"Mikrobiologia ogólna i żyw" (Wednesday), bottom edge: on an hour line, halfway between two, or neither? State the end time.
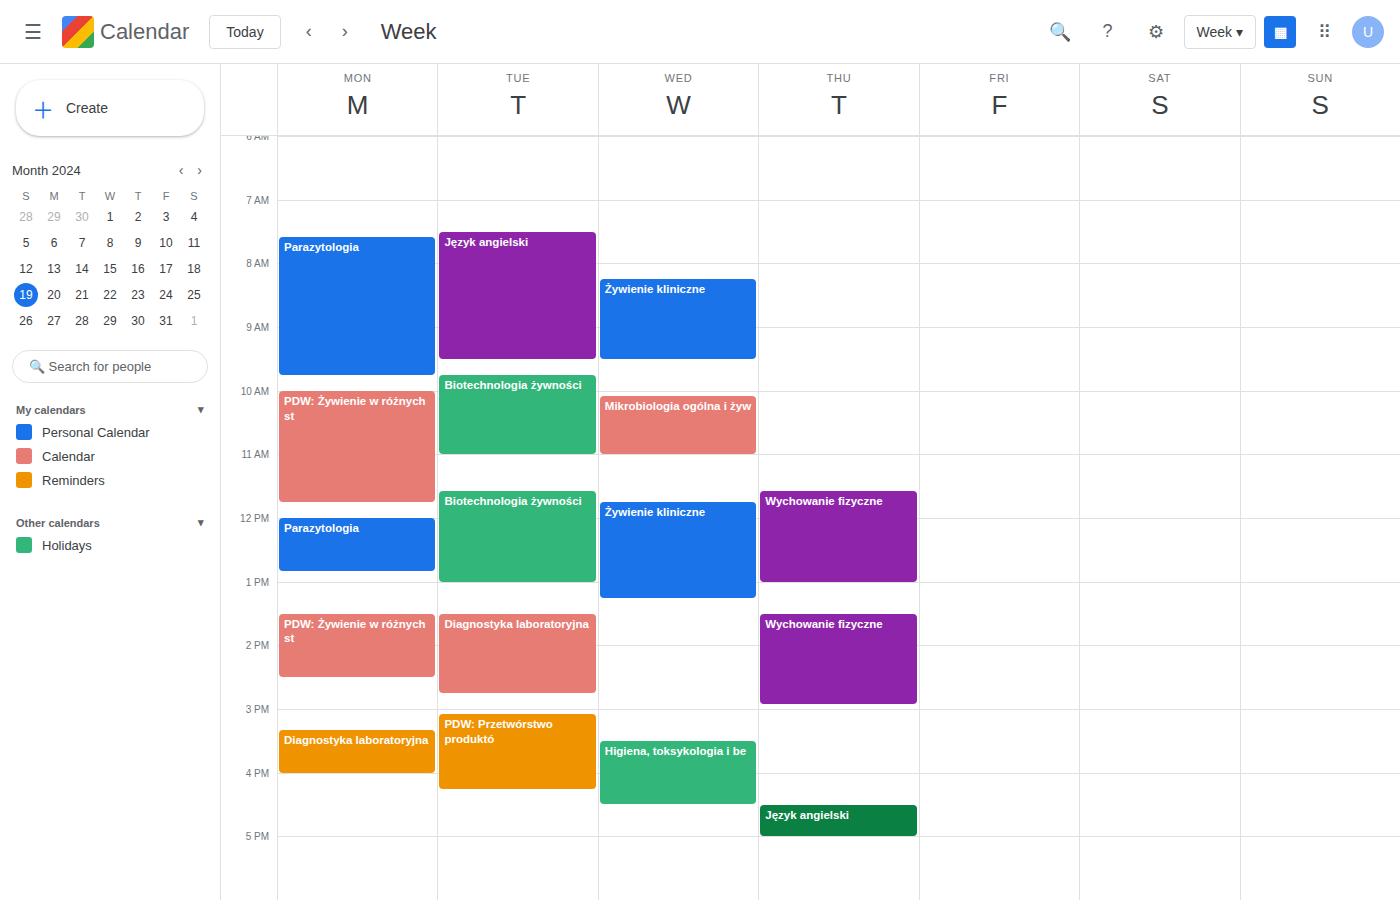
11:00 AM -- exactly on the 11 AM line.